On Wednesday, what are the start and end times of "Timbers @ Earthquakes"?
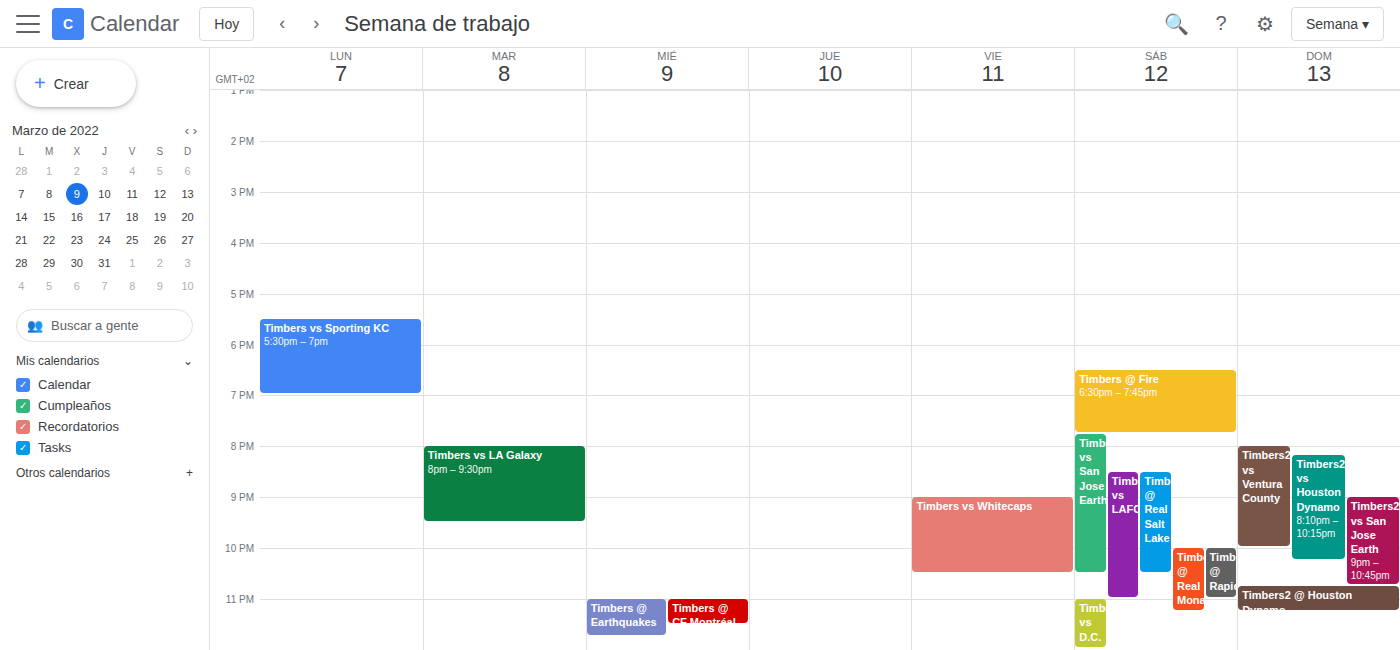
23:00 to 23:45